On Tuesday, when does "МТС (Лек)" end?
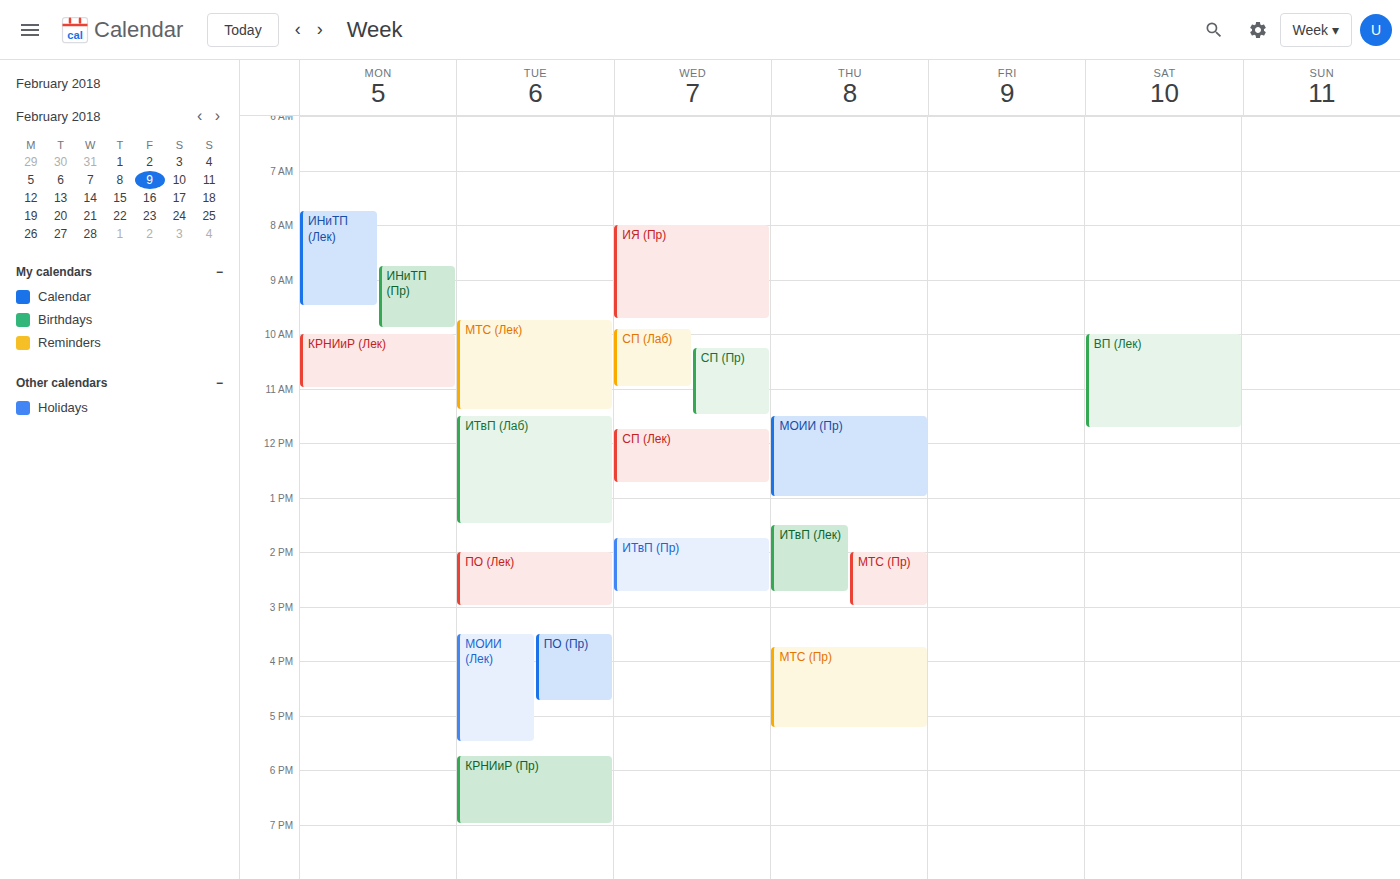
11:25 AM